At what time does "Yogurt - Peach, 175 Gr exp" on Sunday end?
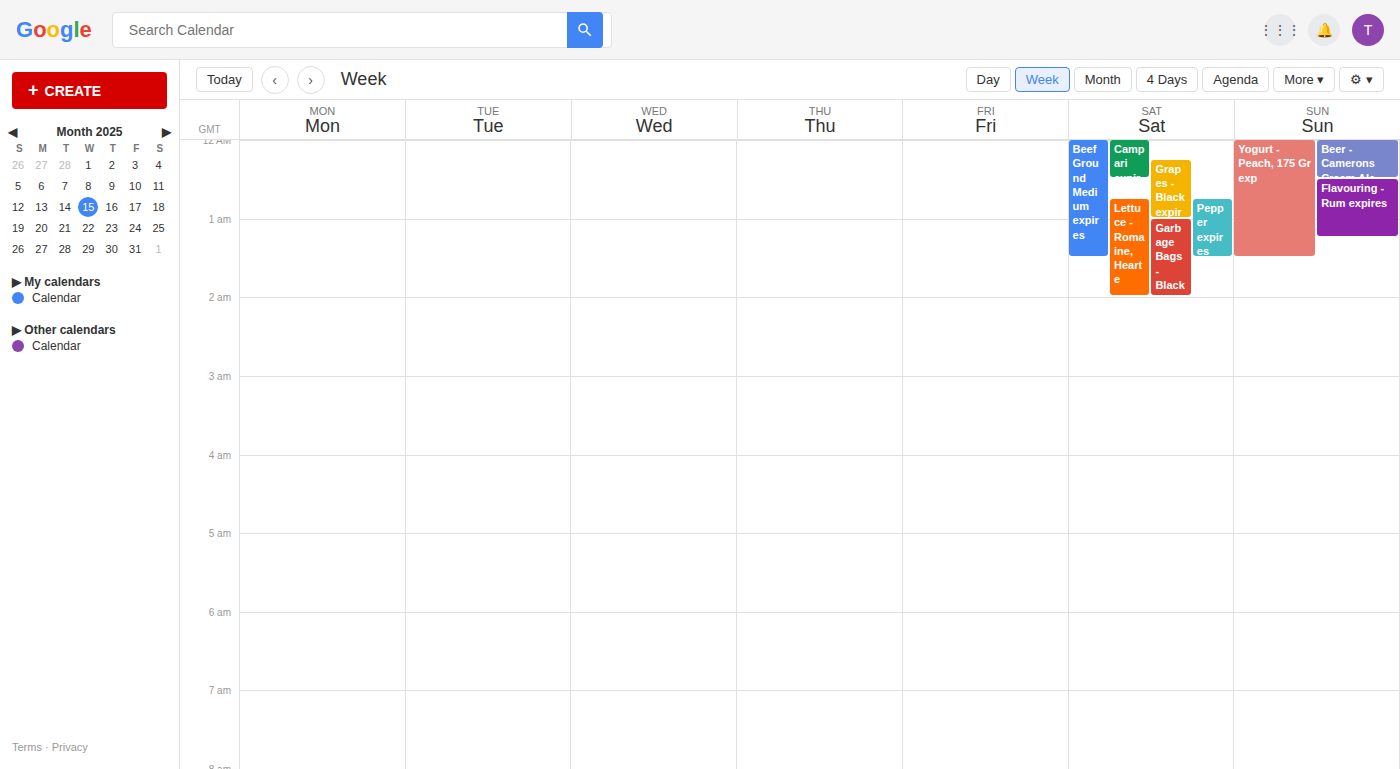
1:30 AM